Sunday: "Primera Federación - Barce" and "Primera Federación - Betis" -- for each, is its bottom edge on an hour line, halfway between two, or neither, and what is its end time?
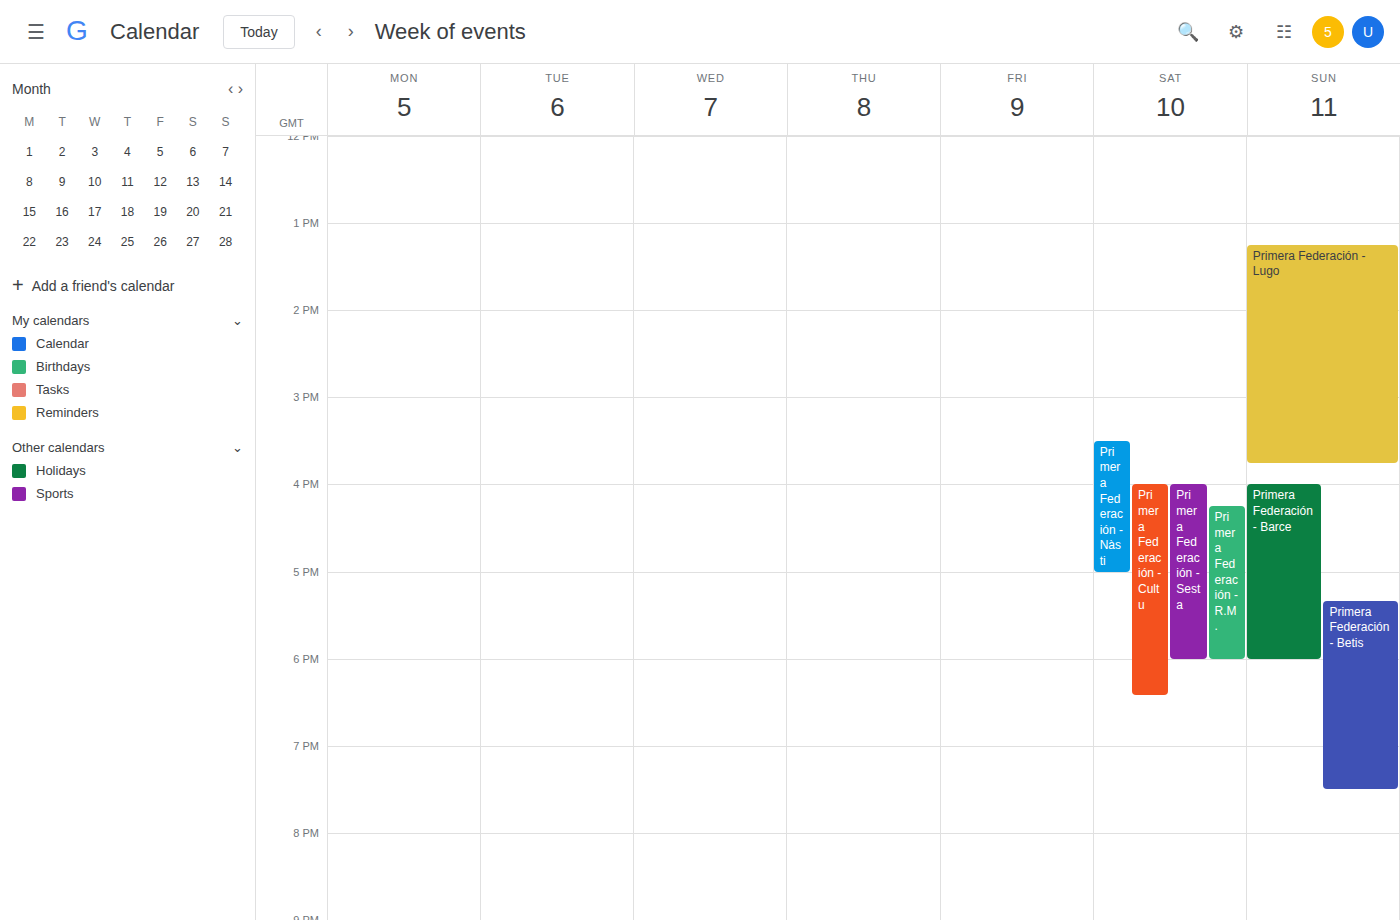
"Primera Federación - Barce": 6:00 PM, exactly on the 6 PM line. "Primera Federación - Betis": 7:30 PM, halfway between the 7 PM and 8 PM lines.